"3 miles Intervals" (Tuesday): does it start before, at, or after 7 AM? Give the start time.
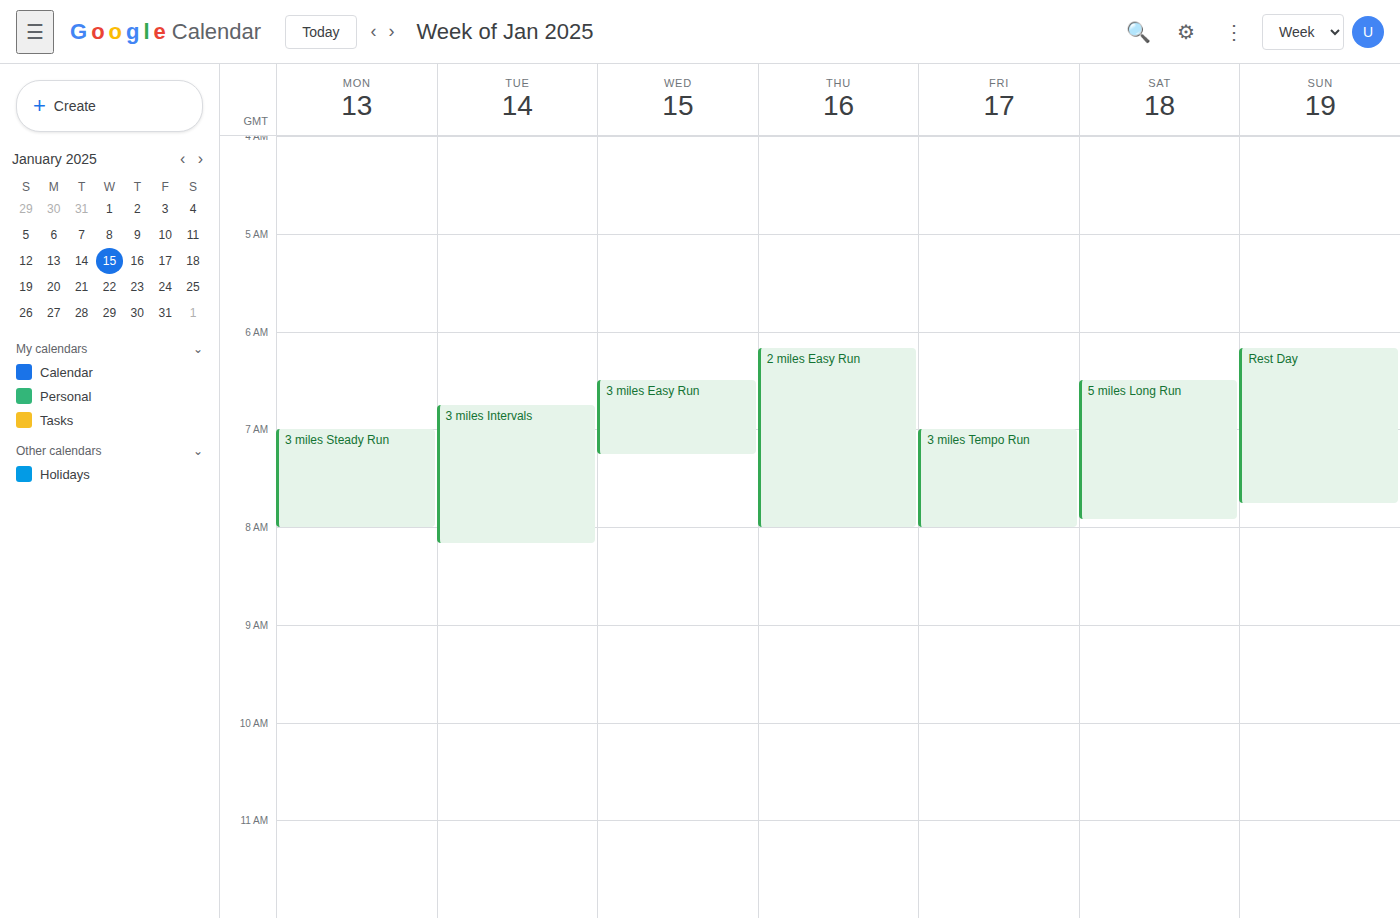
6:45 AM -- before 7 AM, 15 minutes above the 7 AM line.